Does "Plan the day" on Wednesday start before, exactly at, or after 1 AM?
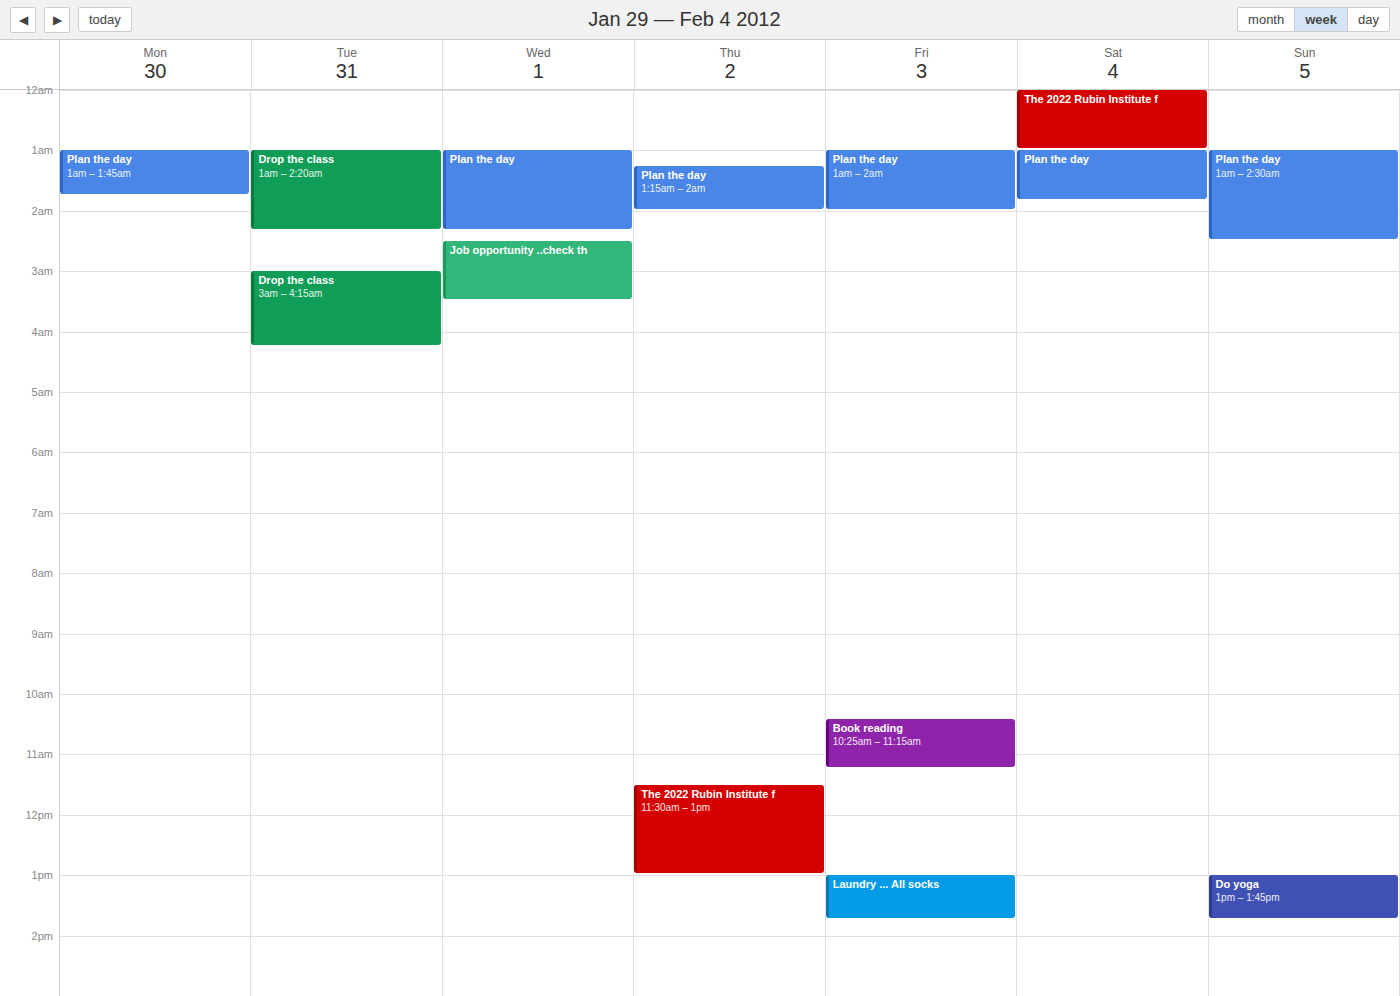
1:00 AM -- exactly at 1 AM, on the 1 AM line.